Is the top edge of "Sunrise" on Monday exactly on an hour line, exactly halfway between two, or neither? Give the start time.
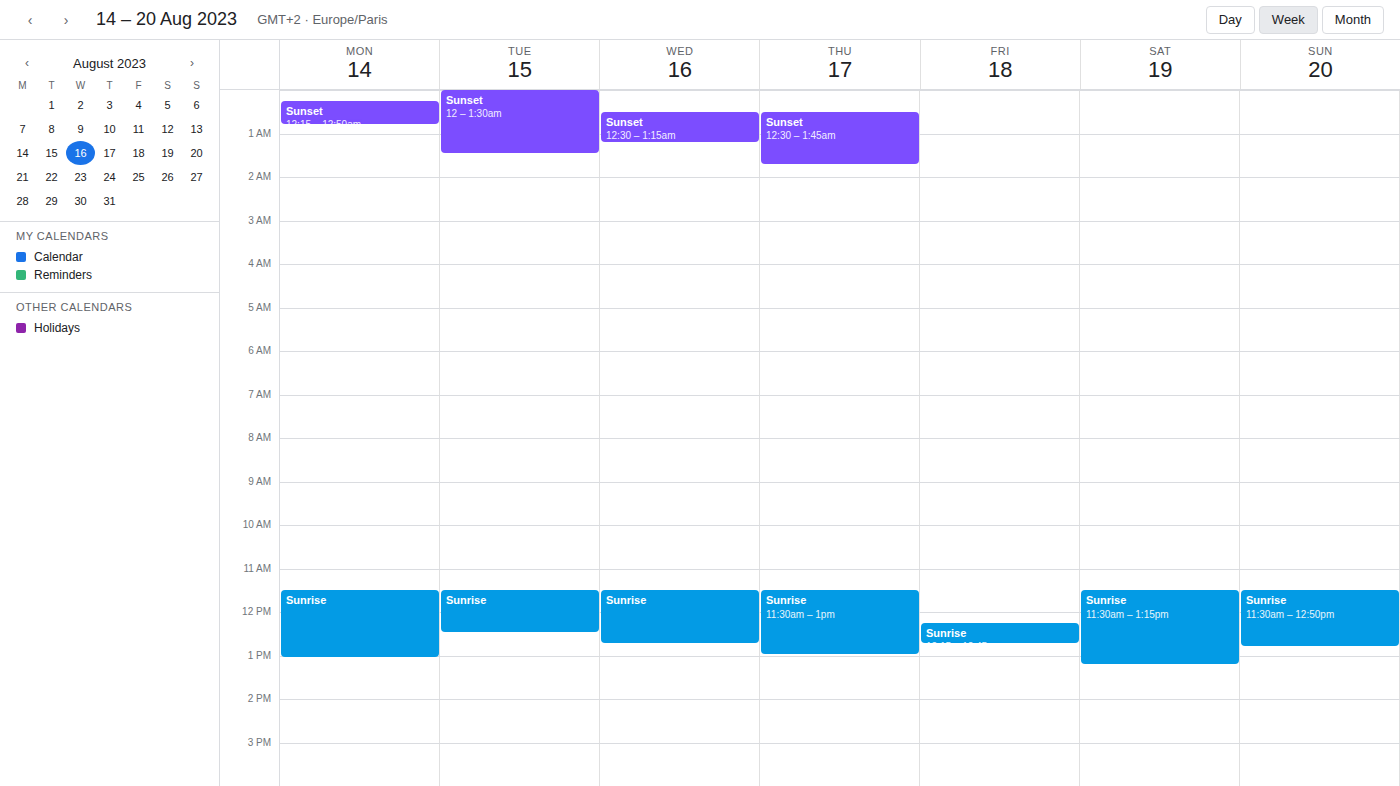
11:30 AM -- halfway between the 11 AM and 12 PM lines.